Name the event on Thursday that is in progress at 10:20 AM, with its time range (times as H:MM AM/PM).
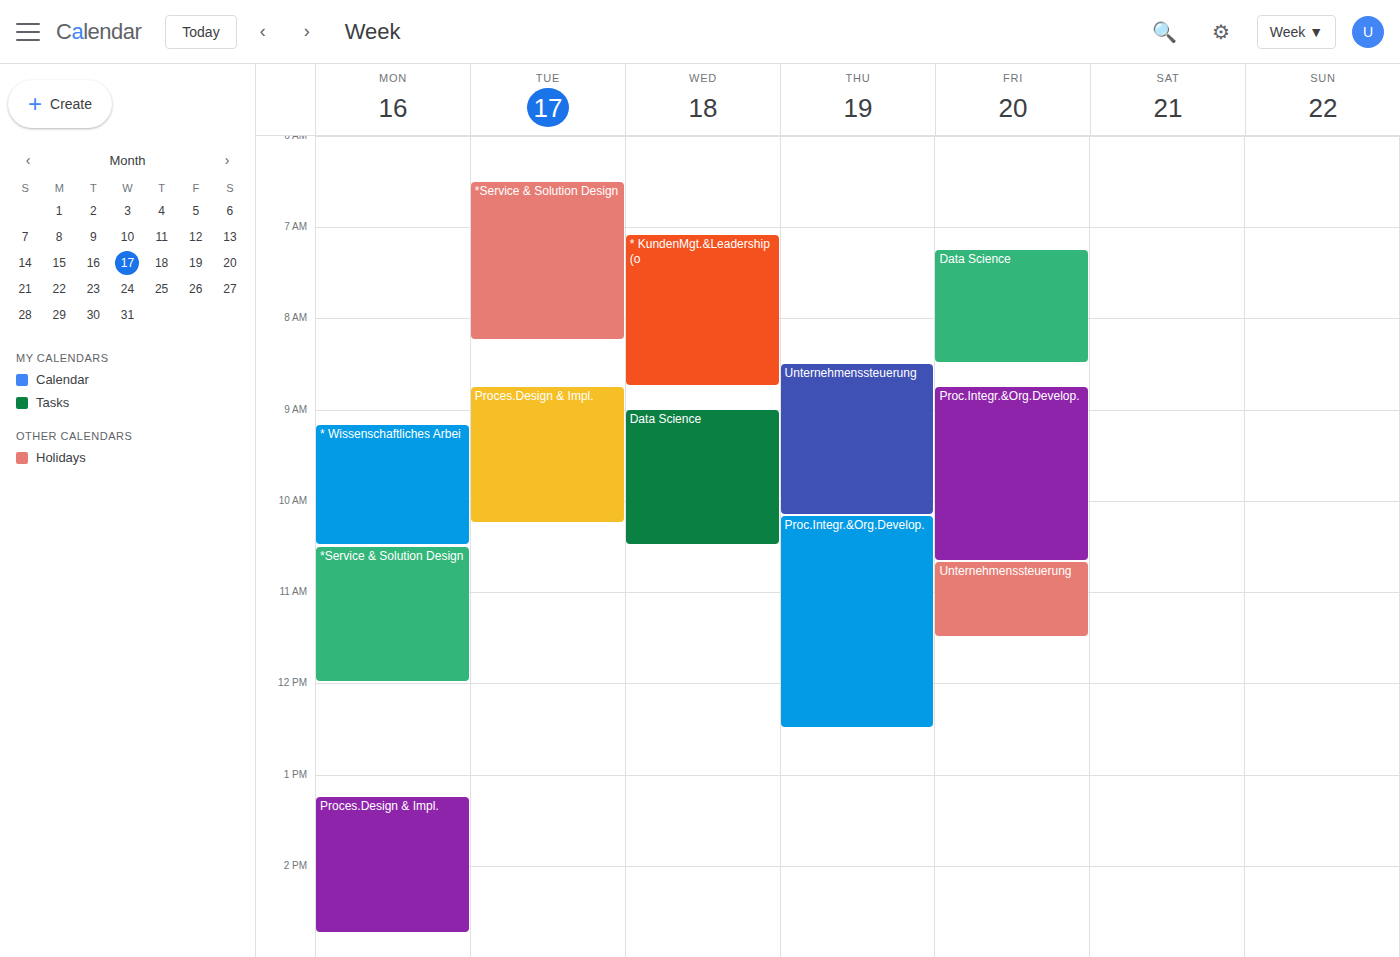
"Proc.Integr.&Org.Develop.", 10:10 AM to 12:30 PM